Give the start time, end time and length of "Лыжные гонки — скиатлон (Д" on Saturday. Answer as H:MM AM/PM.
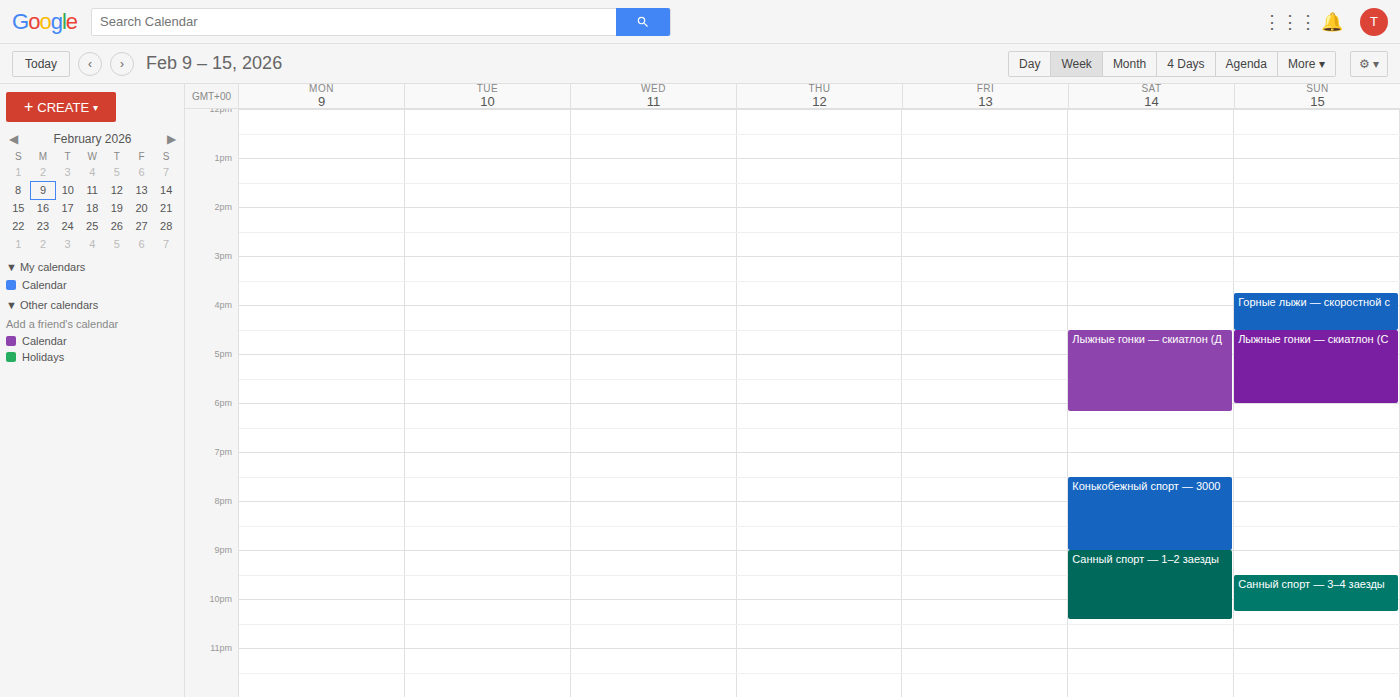
4:30 PM to 6:10 PM, 1 hour 40 minutes